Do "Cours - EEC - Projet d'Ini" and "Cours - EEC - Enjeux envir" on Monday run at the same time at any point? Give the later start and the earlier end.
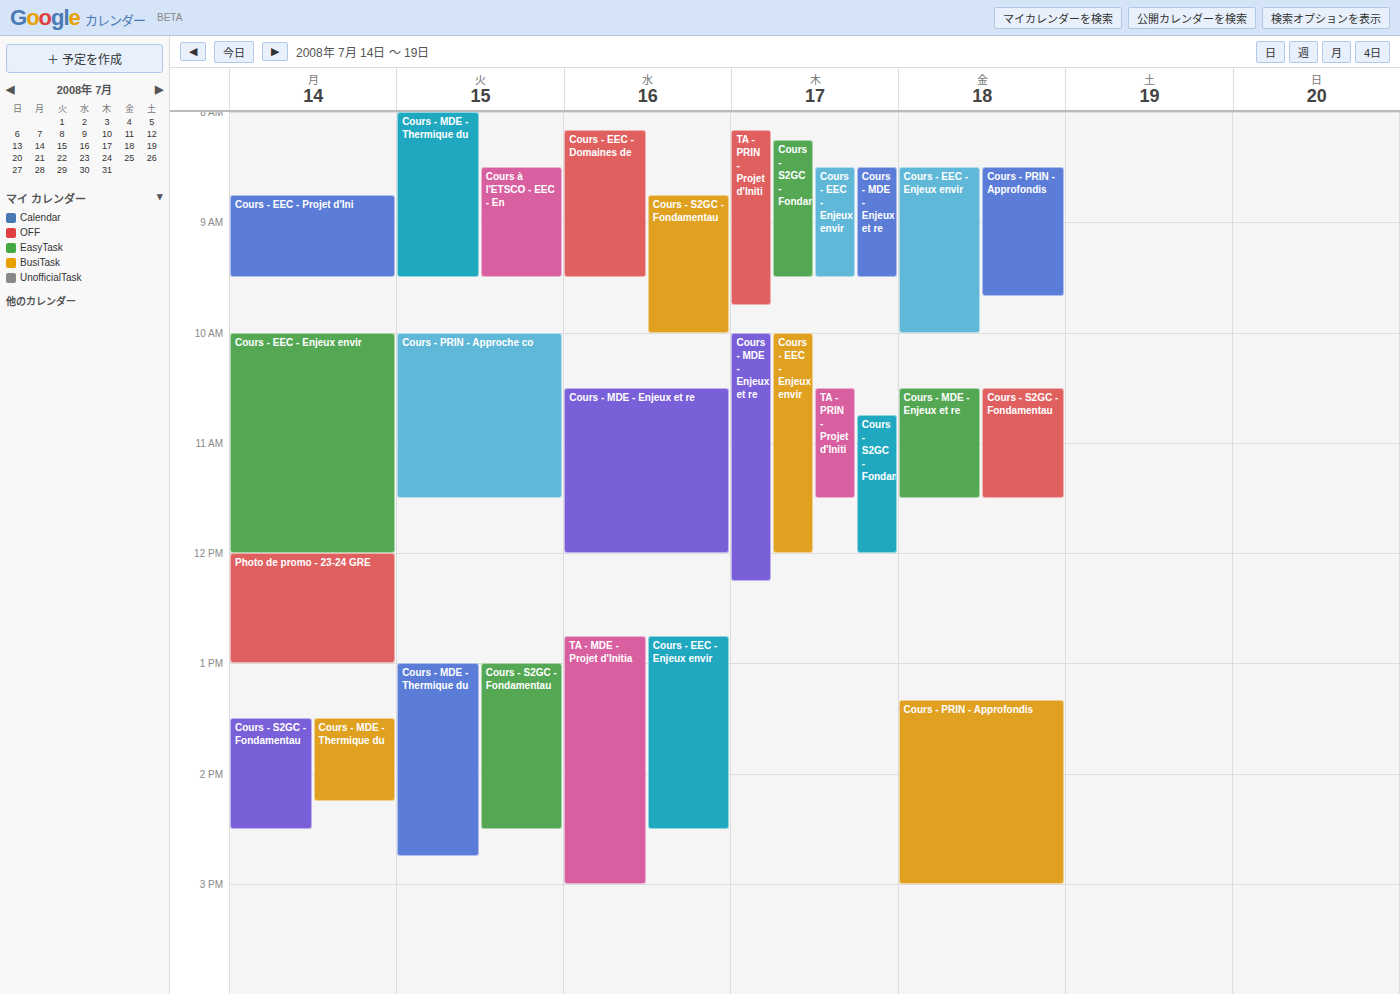
"Cours - EEC - Projet d'Ini" ends at 9:30 AM and "Cours - EEC - Enjeux envir" starts at 10:00 AM -- no overlap.